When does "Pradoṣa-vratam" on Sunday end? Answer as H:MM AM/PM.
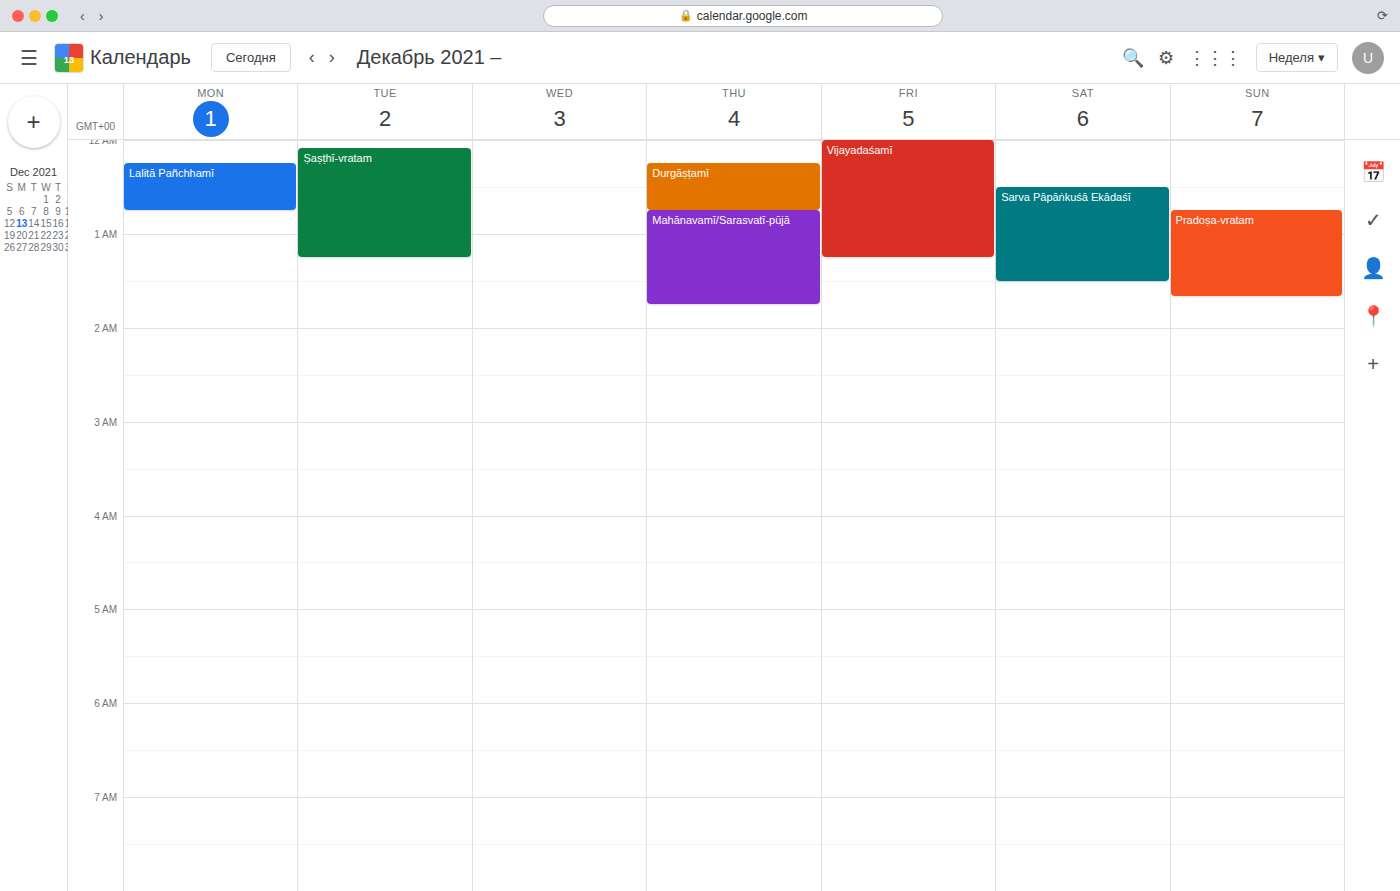
1:40 AM